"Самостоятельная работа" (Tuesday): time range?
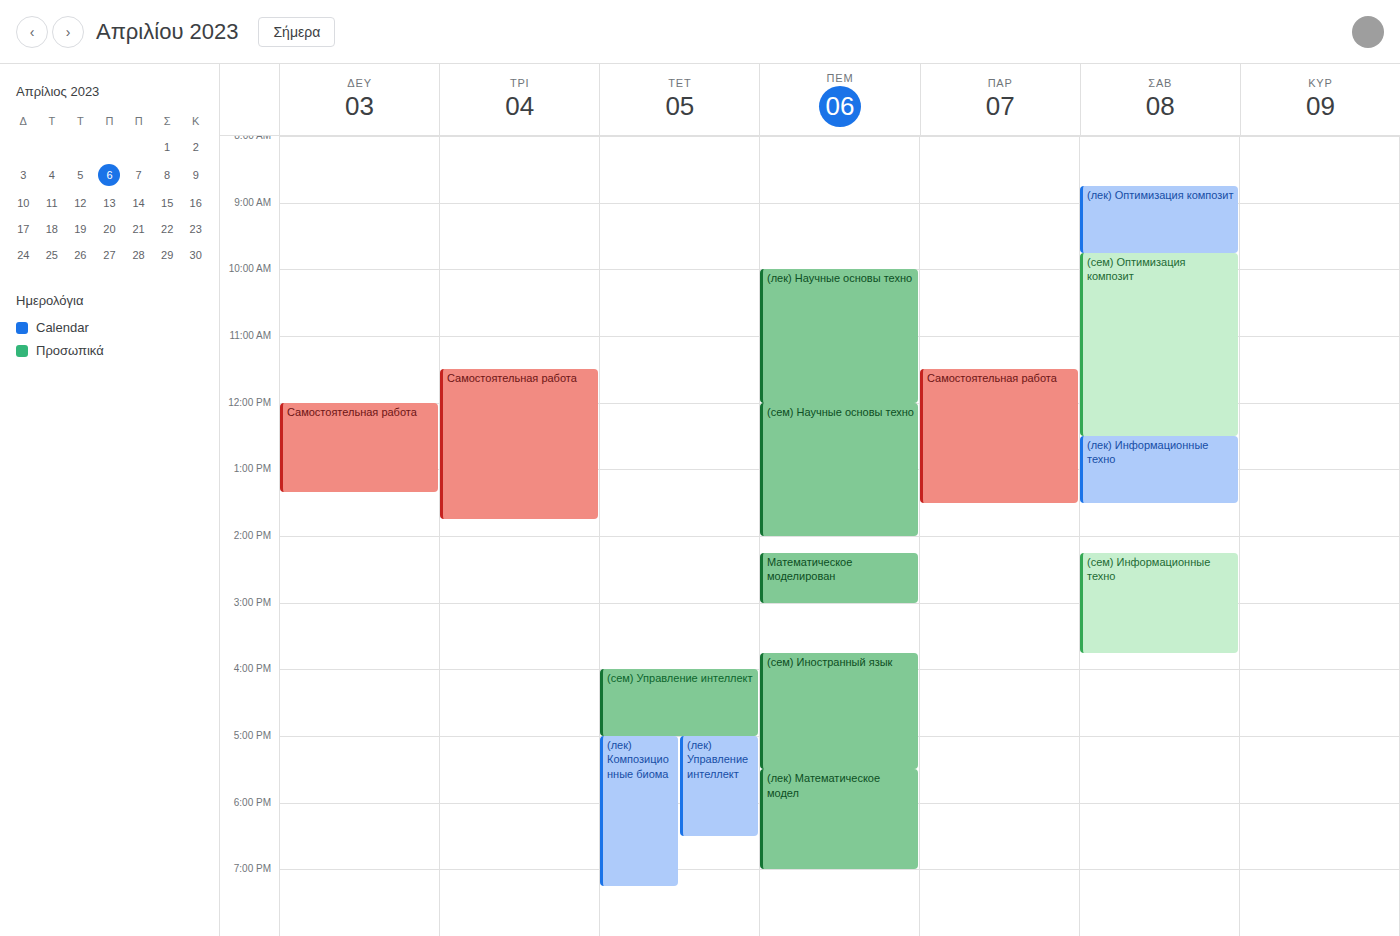
11:30 AM to 1:45 PM